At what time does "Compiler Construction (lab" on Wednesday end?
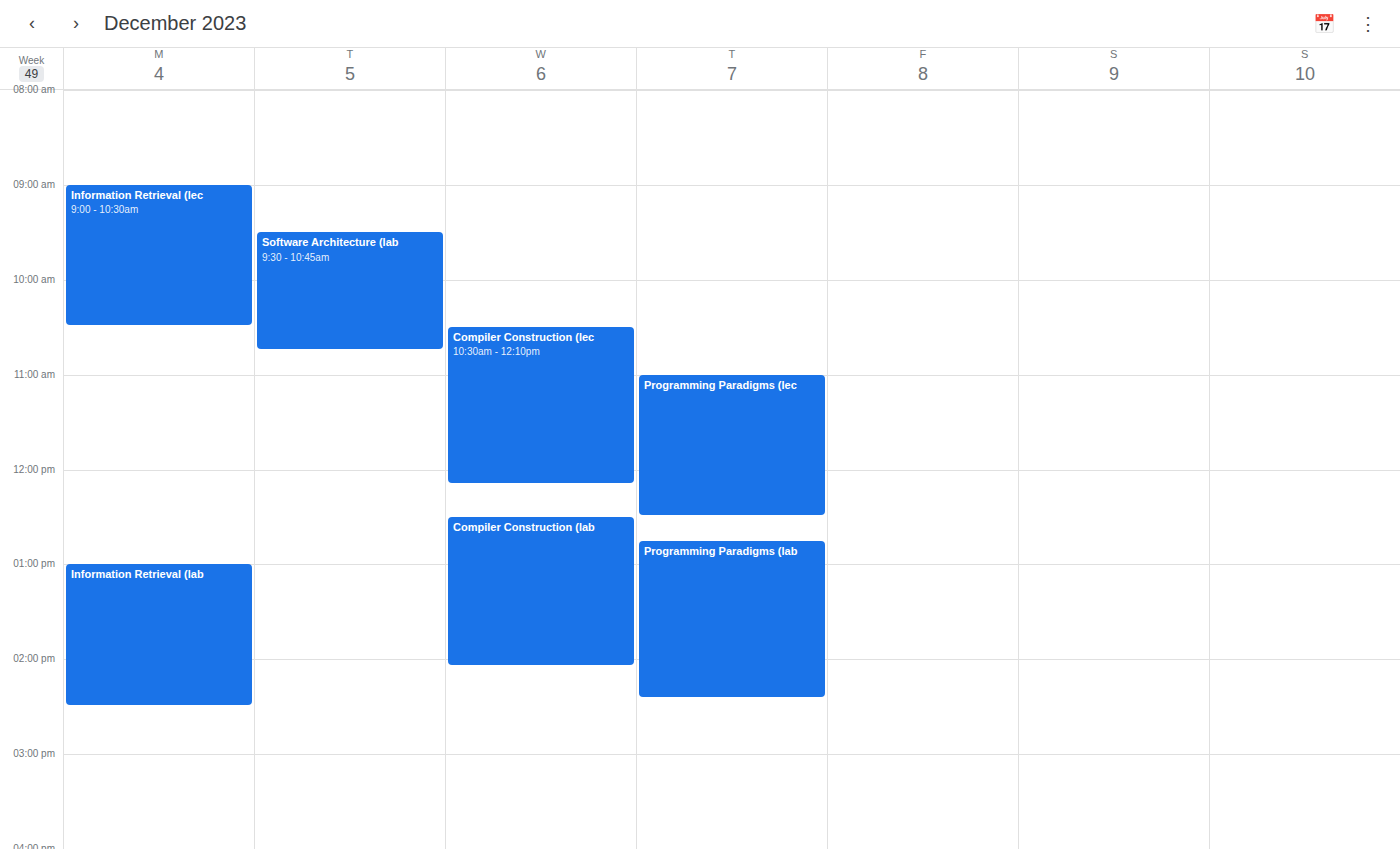
2:05 PM